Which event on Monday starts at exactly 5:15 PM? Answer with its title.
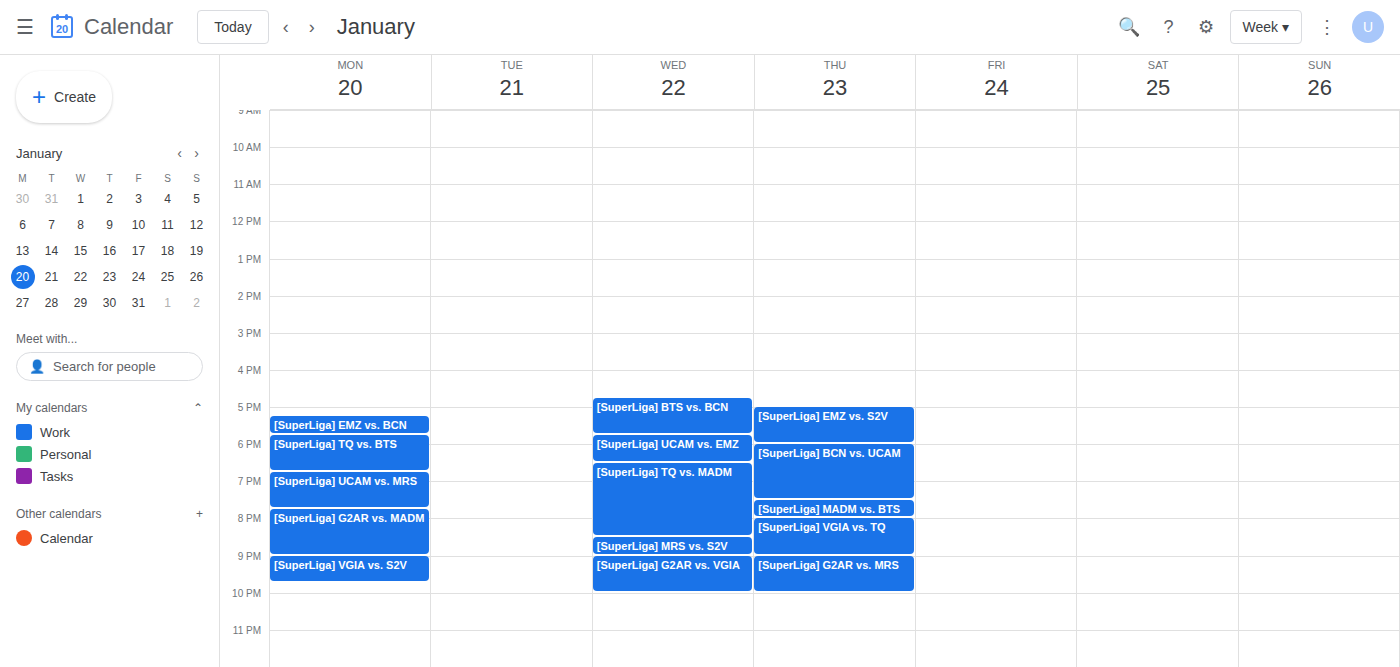
"[SuperLiga] EMZ vs. BCN"